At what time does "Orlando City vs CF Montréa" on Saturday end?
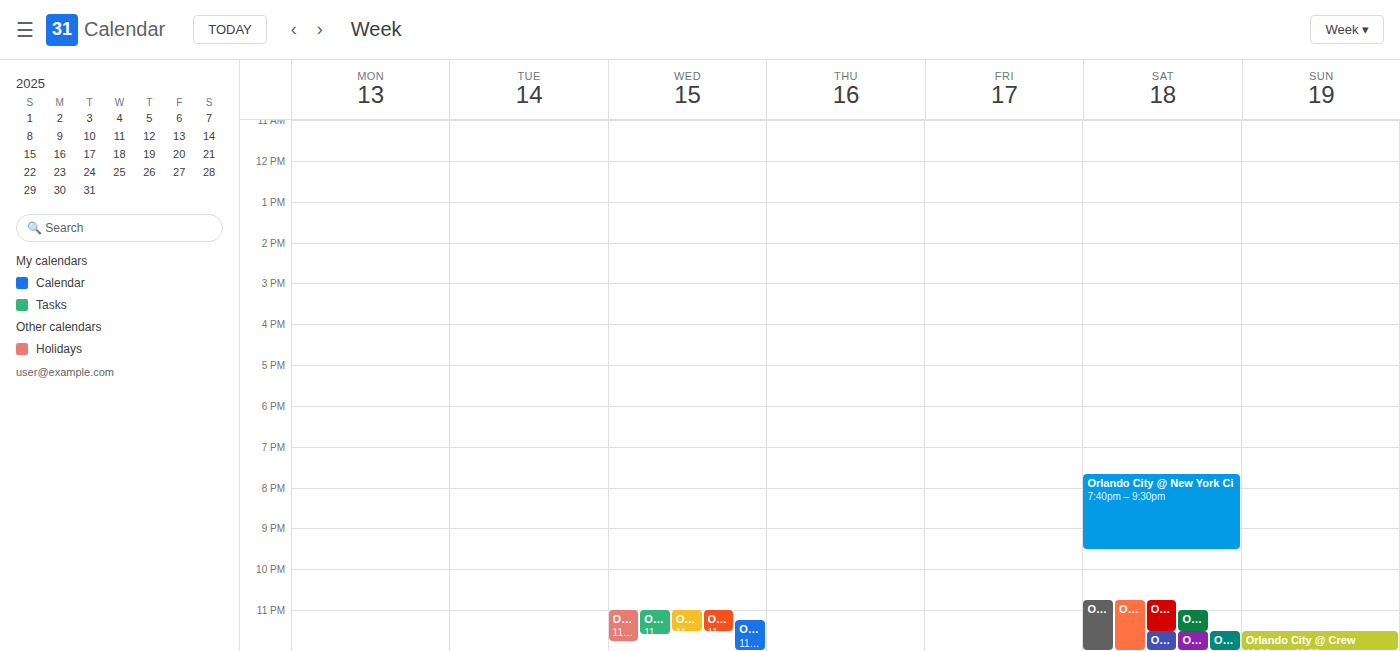
11:30 PM